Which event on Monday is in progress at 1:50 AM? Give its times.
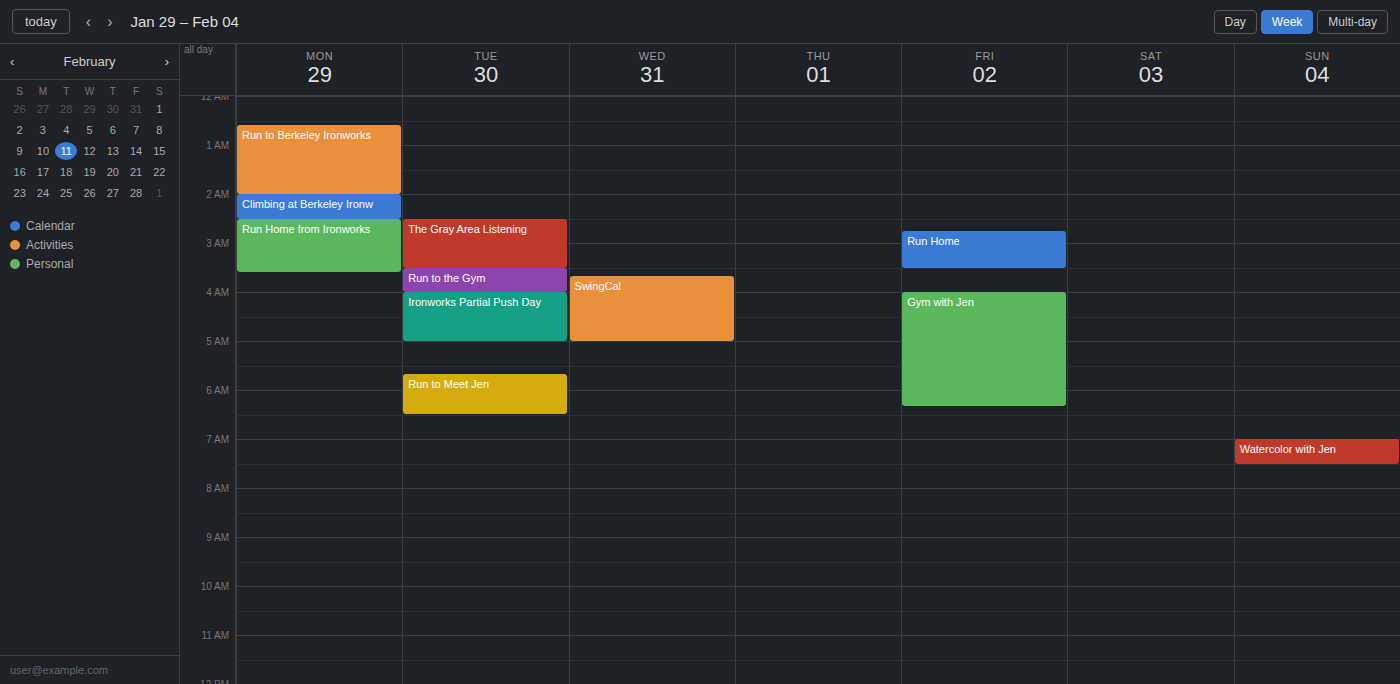
"Run to Berkeley Ironworks", 12:35 AM to 2:00 AM